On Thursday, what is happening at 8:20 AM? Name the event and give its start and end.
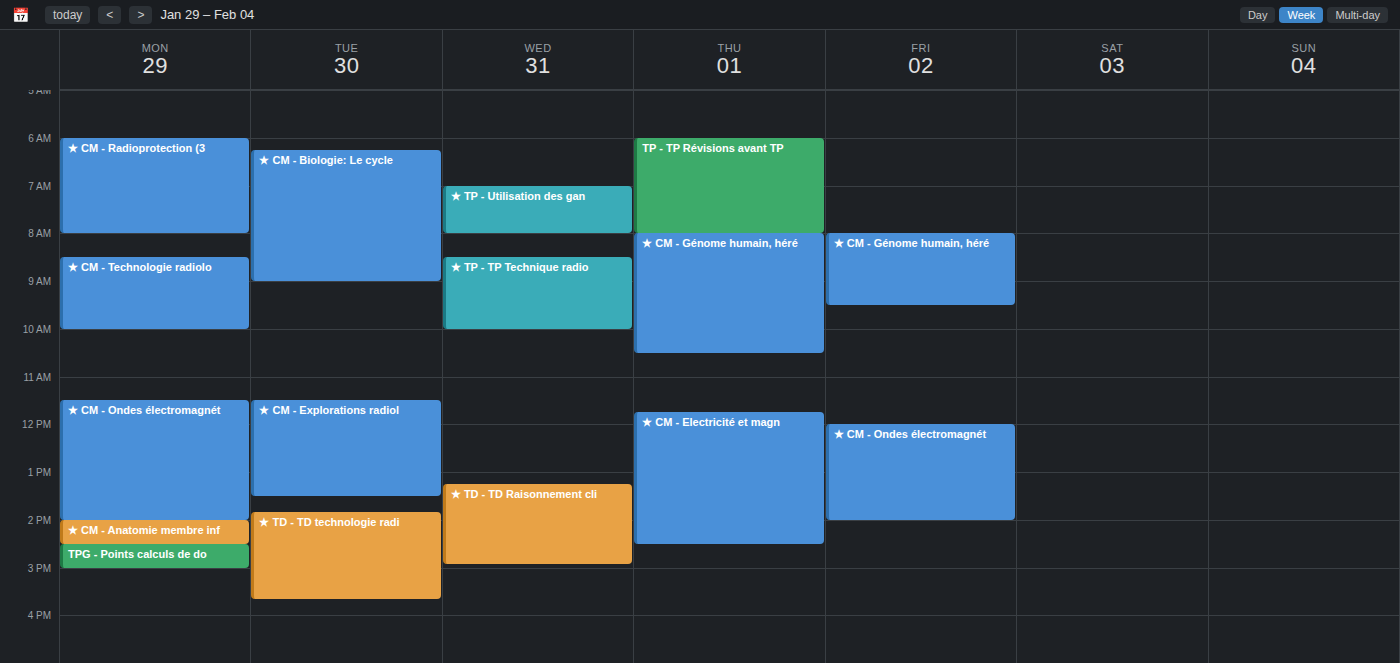
"★ CM - Génome humain, héré", 8:00 AM to 10:30 AM